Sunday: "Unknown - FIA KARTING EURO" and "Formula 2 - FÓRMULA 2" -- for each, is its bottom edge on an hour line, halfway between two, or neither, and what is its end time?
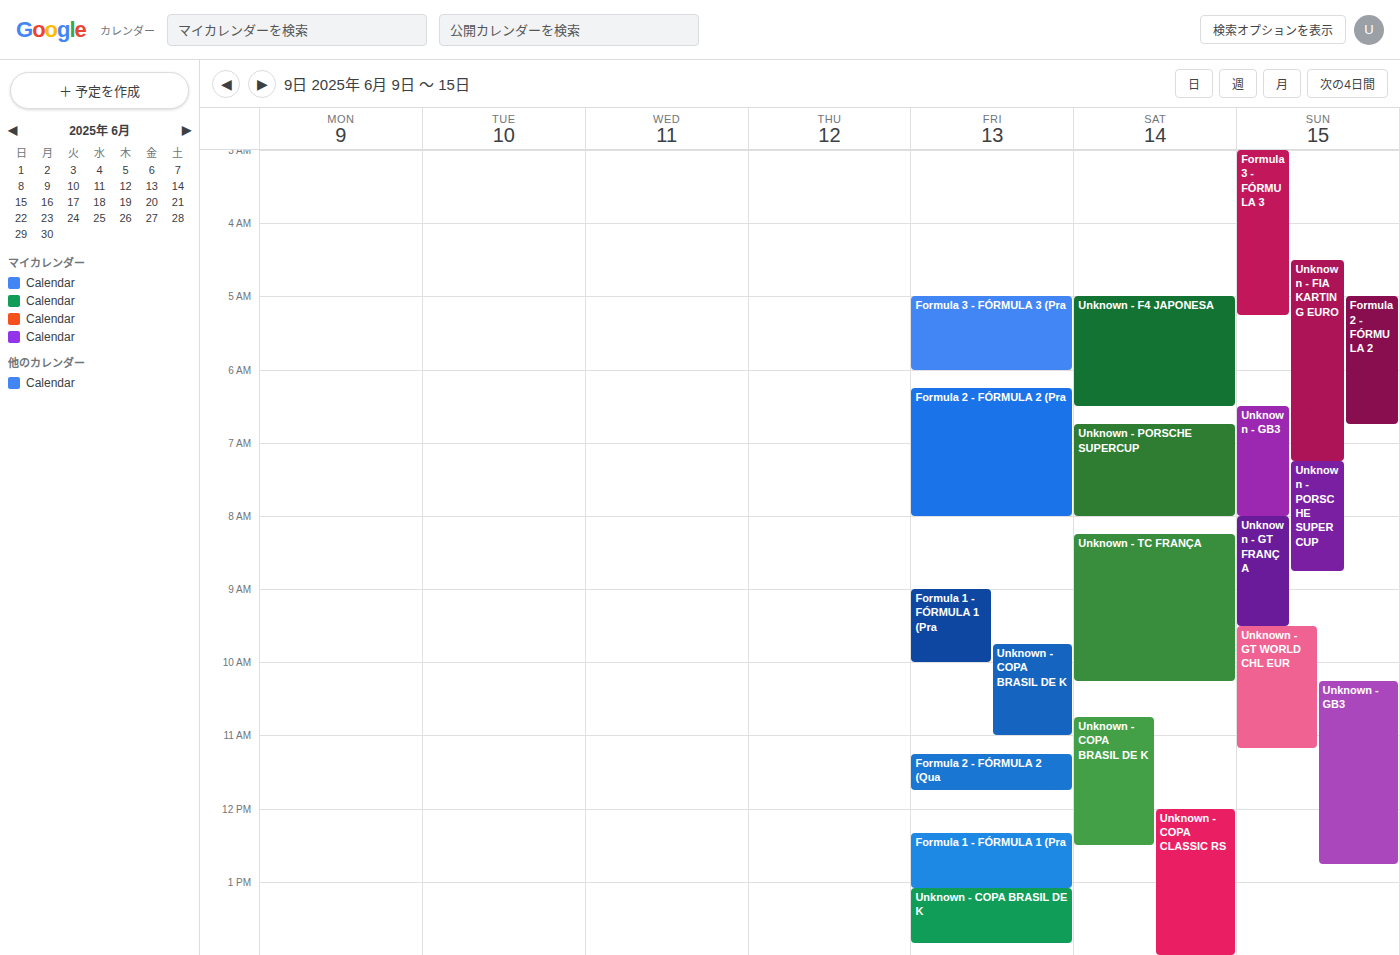
"Unknown - FIA KARTING EURO": 7:15 AM, neither: a quarter of the way from the 7 AM line to the 8 AM line. "Formula 2 - FÓRMULA 2": 6:45 AM, neither: three quarters of the way from the 6 AM line to the 7 AM line.